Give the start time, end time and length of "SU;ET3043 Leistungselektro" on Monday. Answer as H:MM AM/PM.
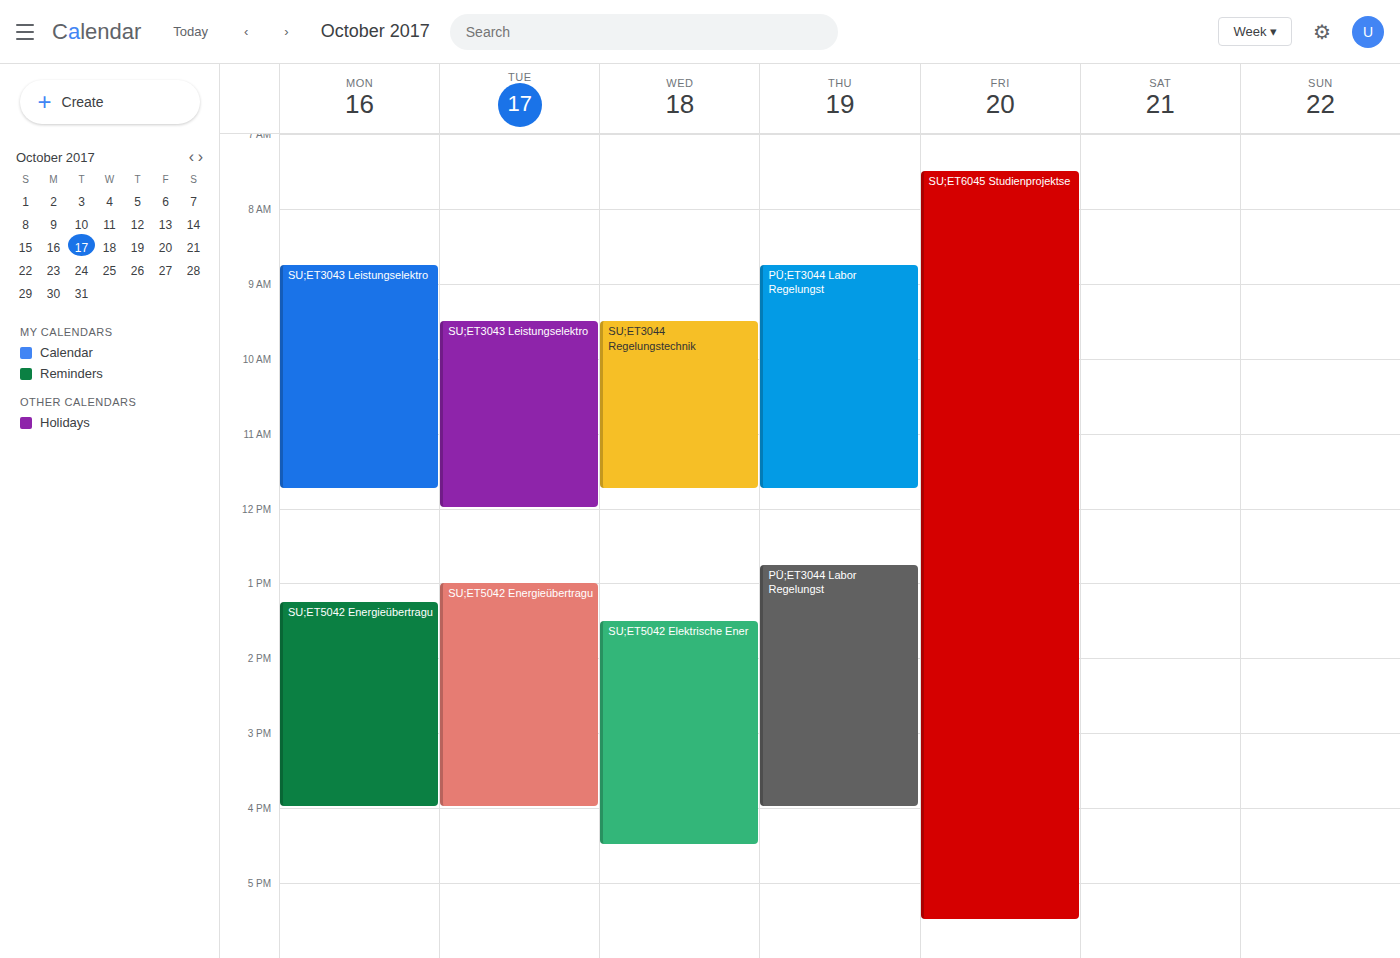
8:45 AM to 11:45 AM, 3 hours